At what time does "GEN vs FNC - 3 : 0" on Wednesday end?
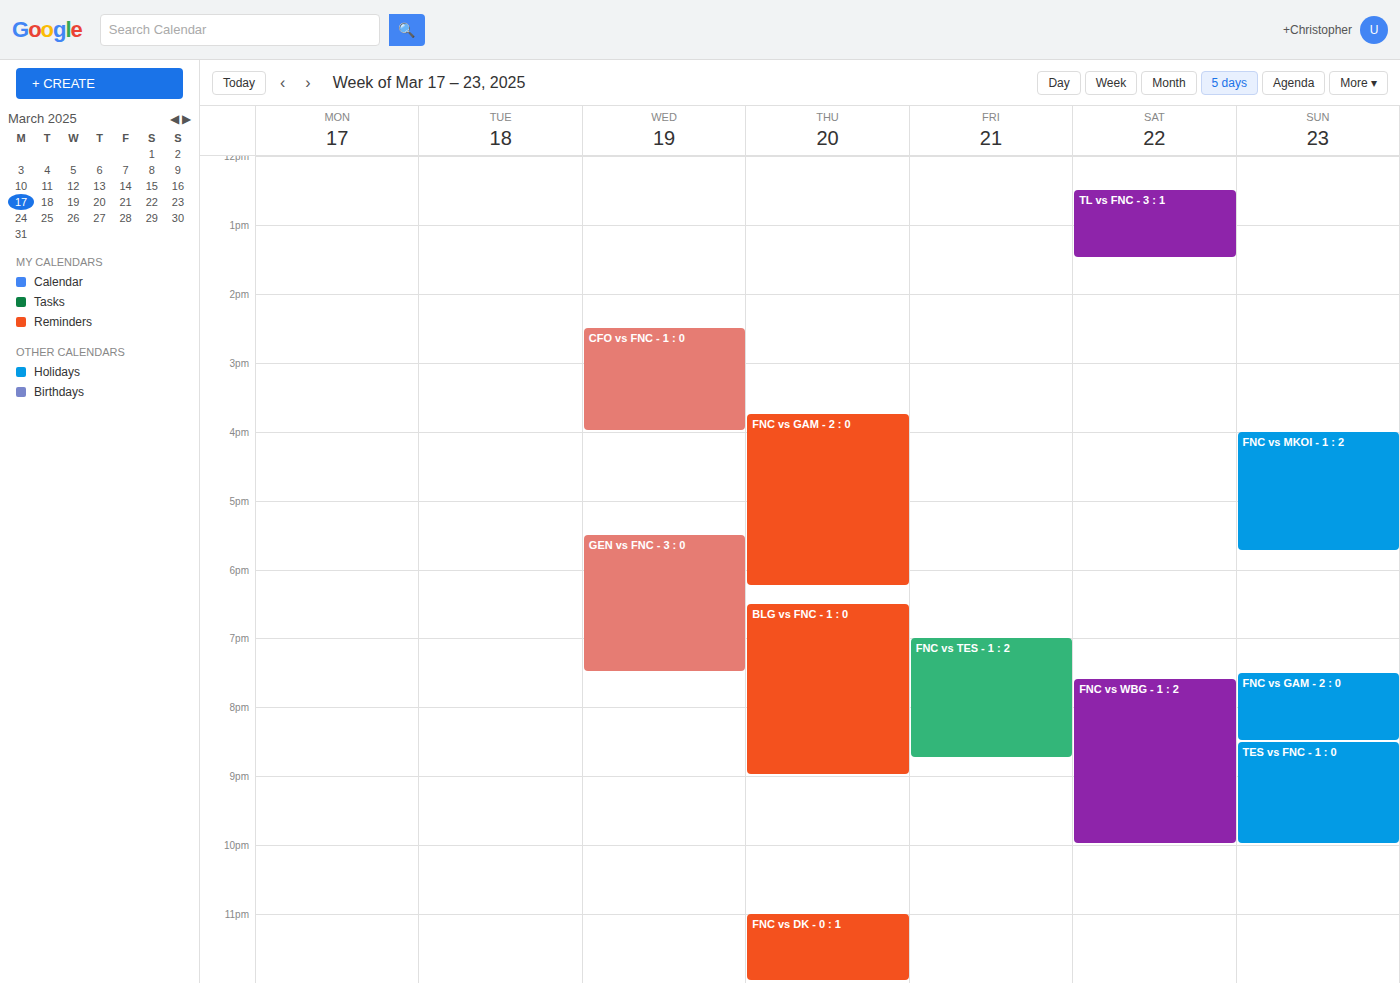
7:30 PM